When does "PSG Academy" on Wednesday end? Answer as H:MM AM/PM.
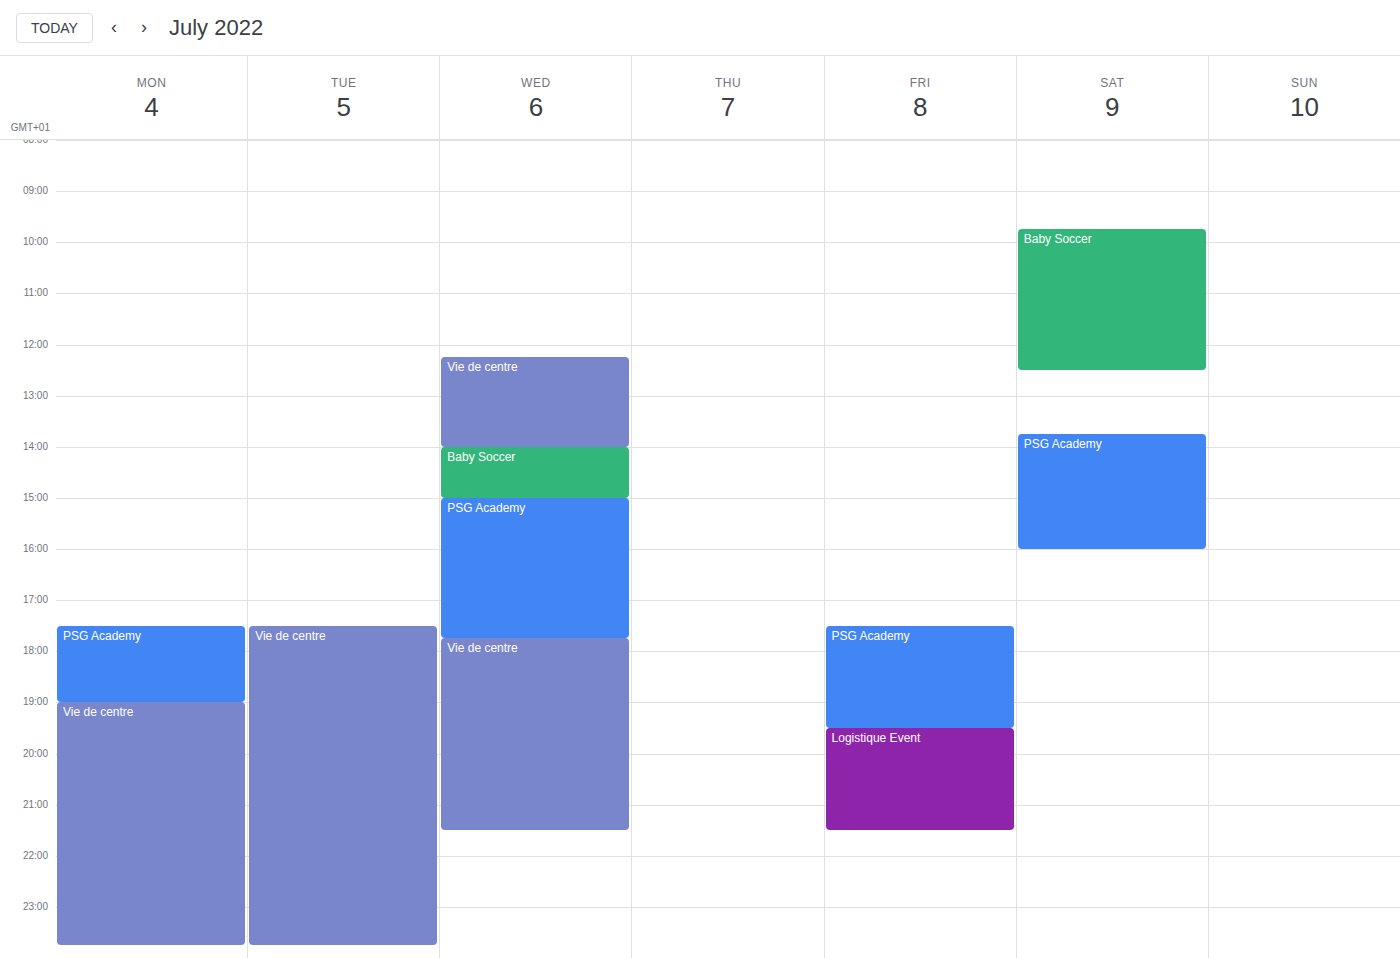
5:45 PM